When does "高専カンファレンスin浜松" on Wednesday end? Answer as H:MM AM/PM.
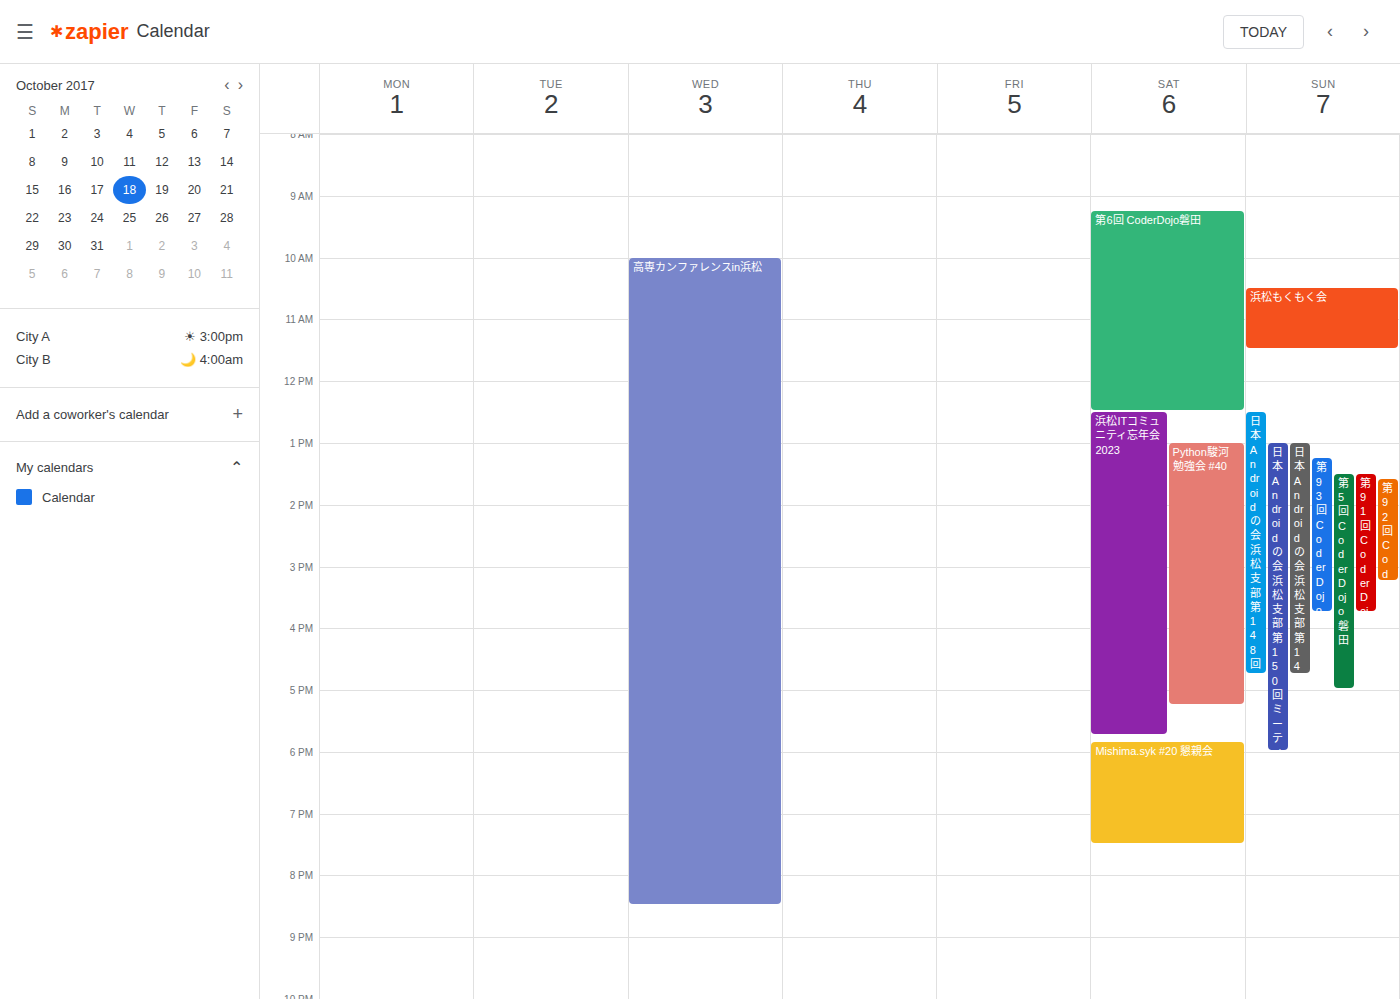
8:30 PM